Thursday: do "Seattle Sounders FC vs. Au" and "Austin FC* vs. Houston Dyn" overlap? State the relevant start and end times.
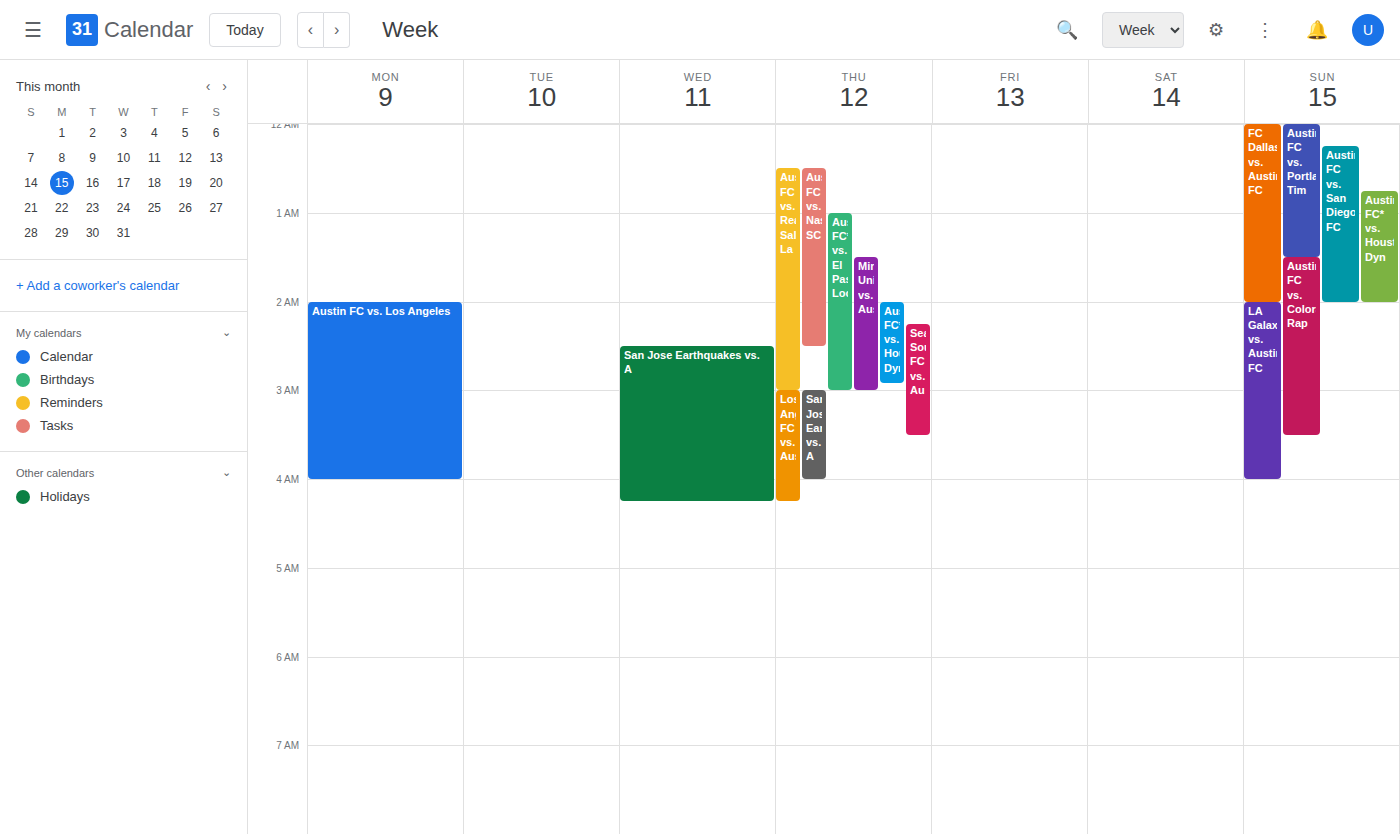
"Seattle Sounders FC vs. Au" starts at 2:15 AM, before "Austin FC* vs. Houston Dyn" ends at 2:55 AM -- they overlap.